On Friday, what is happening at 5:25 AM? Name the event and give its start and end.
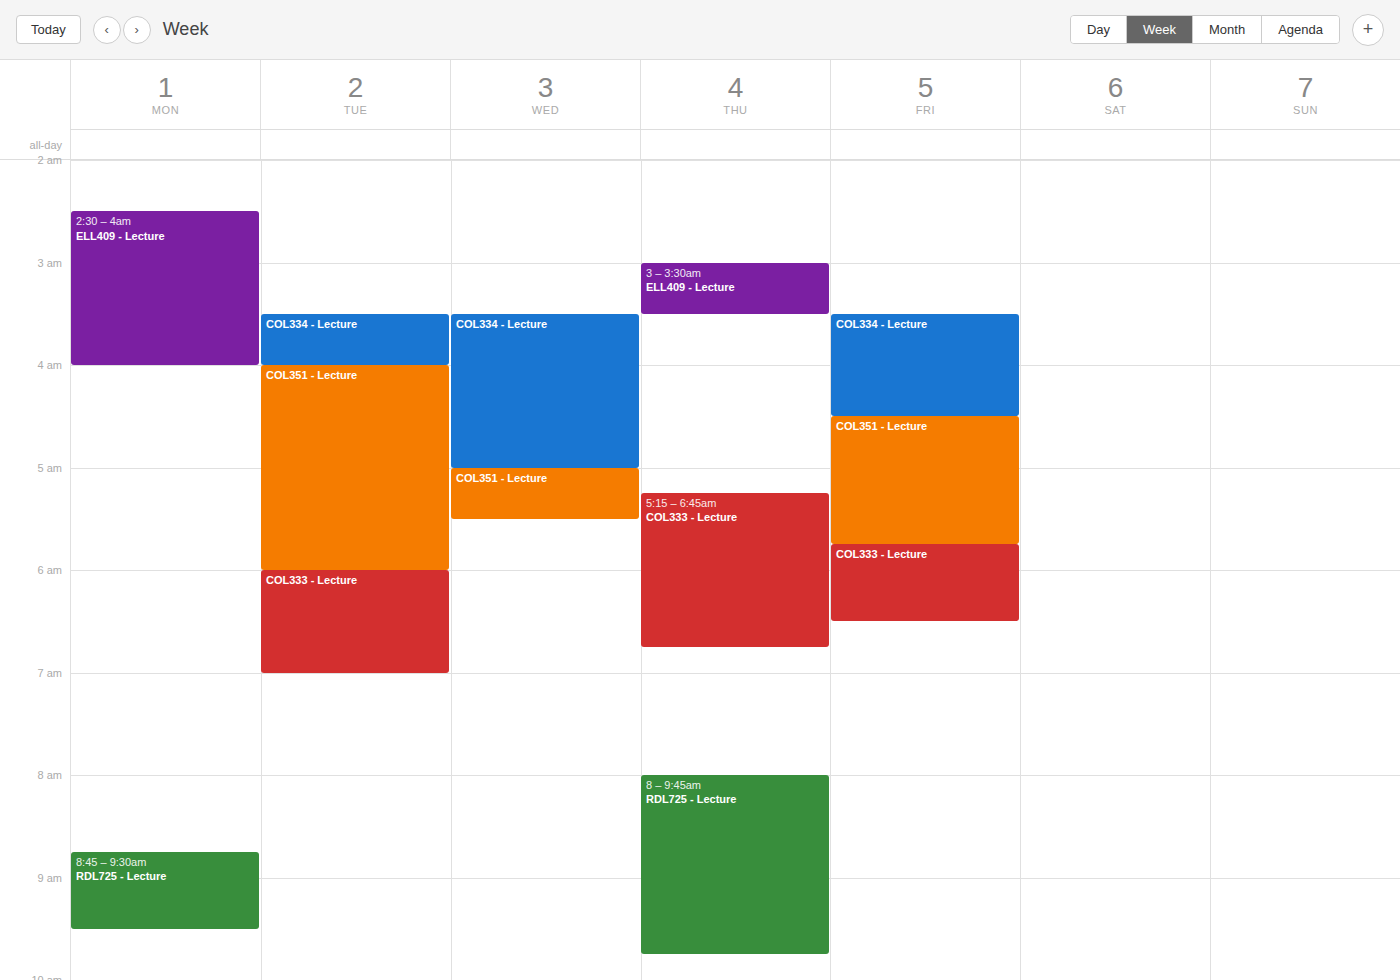
"COL351 - Lecture", 4:30 AM to 5:45 AM